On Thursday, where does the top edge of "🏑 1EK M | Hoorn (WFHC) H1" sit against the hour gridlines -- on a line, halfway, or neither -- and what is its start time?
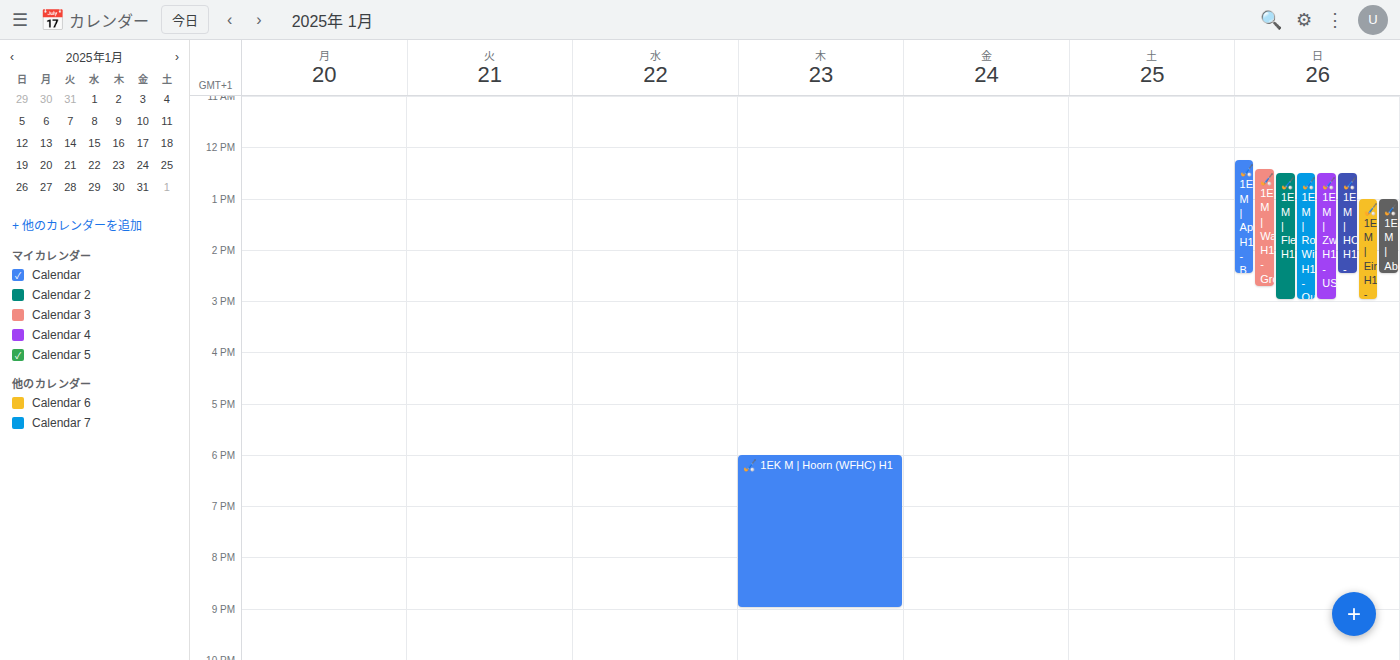
6:00 PM -- exactly on the 6 PM line.